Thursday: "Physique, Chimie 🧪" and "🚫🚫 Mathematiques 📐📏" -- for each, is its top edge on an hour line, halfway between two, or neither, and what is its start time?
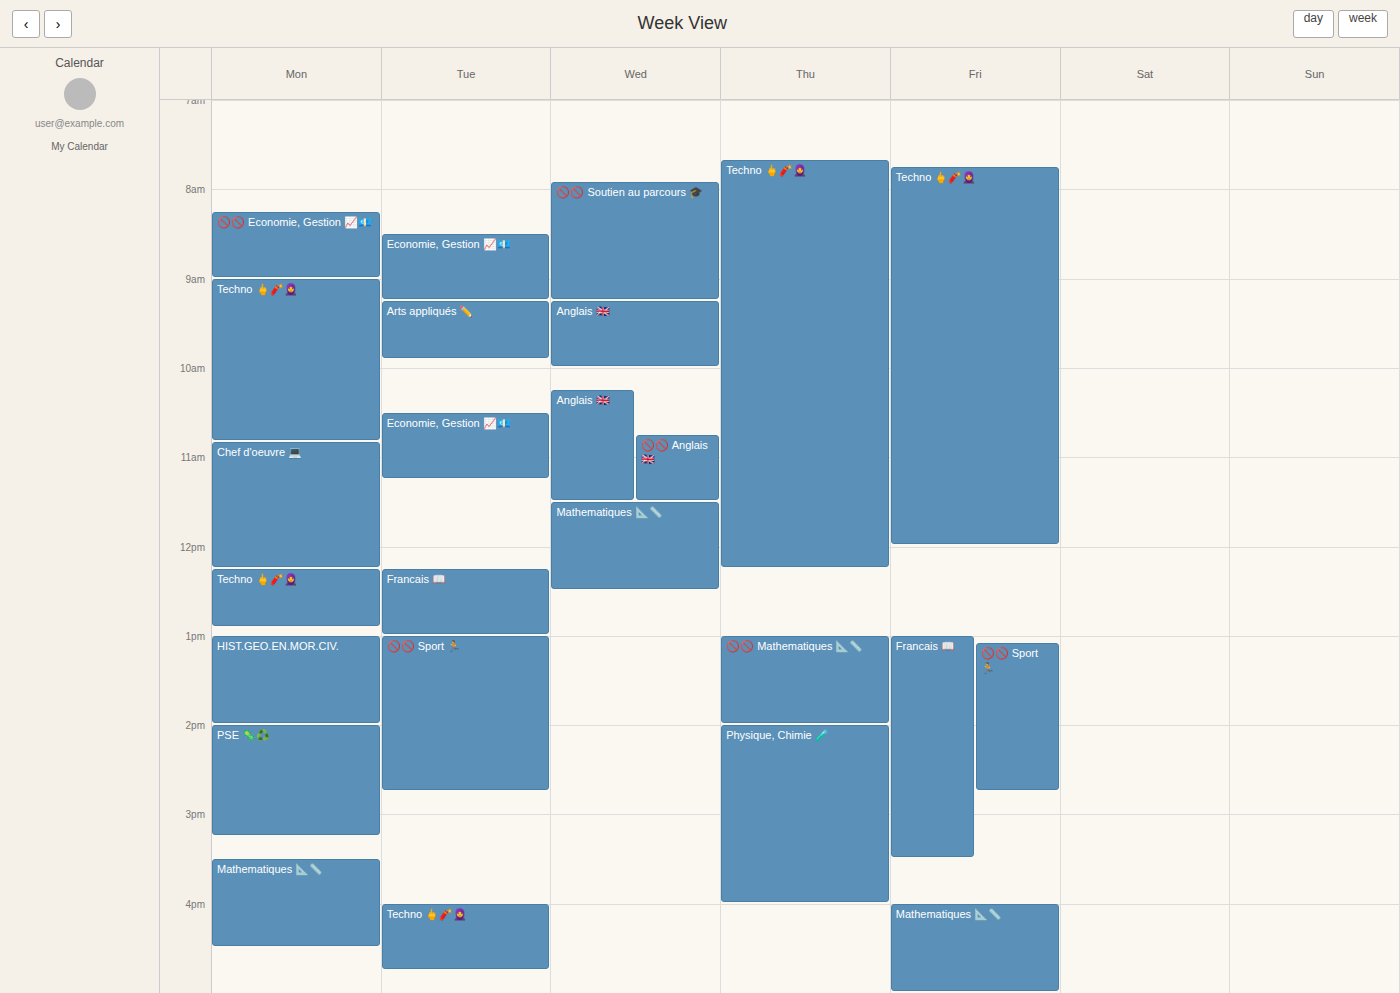
"Physique, Chimie 🧪": 2:00 PM, exactly on the 2 PM line. "🚫🚫 Mathematiques 📐📏": 1:00 PM, exactly on the 1 PM line.